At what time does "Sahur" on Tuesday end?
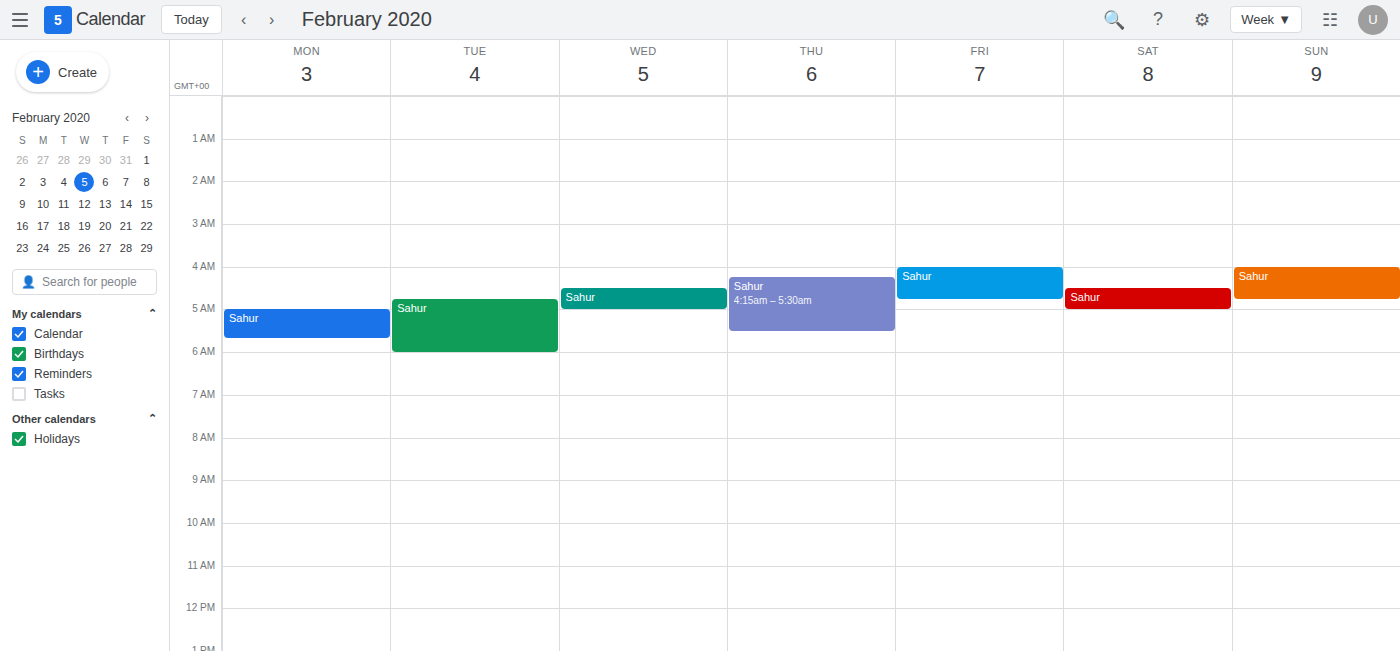
6:00 AM